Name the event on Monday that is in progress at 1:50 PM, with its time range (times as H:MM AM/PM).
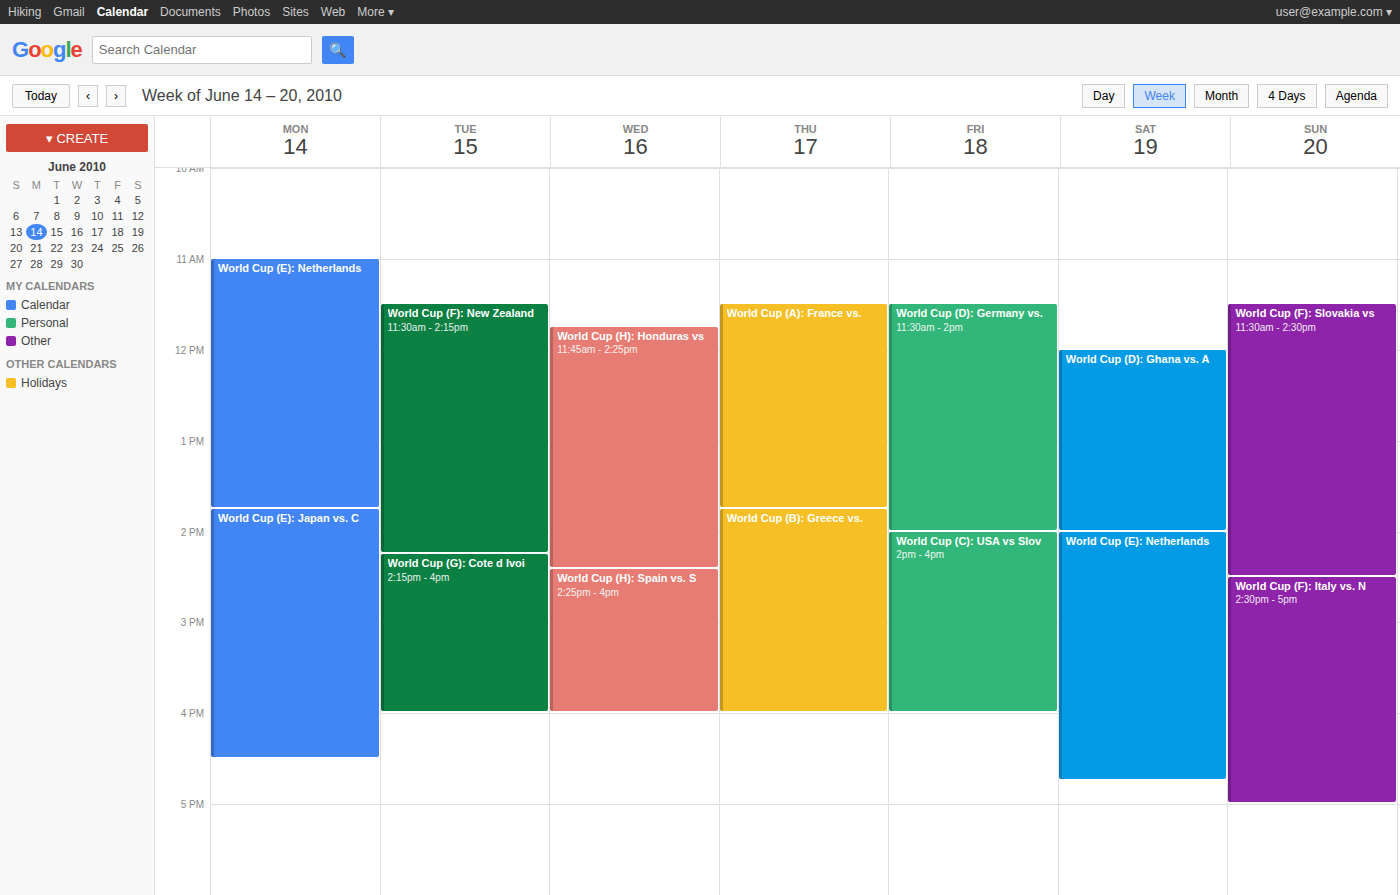
"World Cup (E): Japan vs. C", 1:45 PM to 4:30 PM